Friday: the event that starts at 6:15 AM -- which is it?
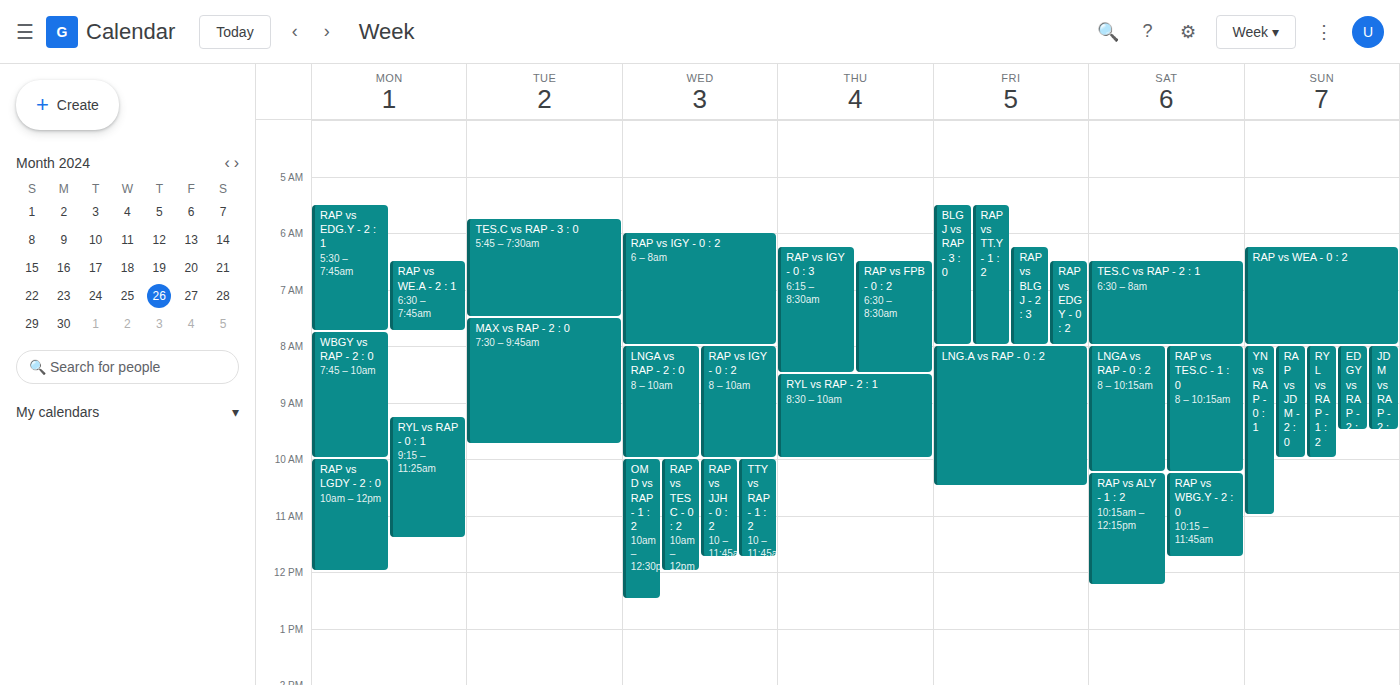
"RAP vs BLGJ - 2 : 3"